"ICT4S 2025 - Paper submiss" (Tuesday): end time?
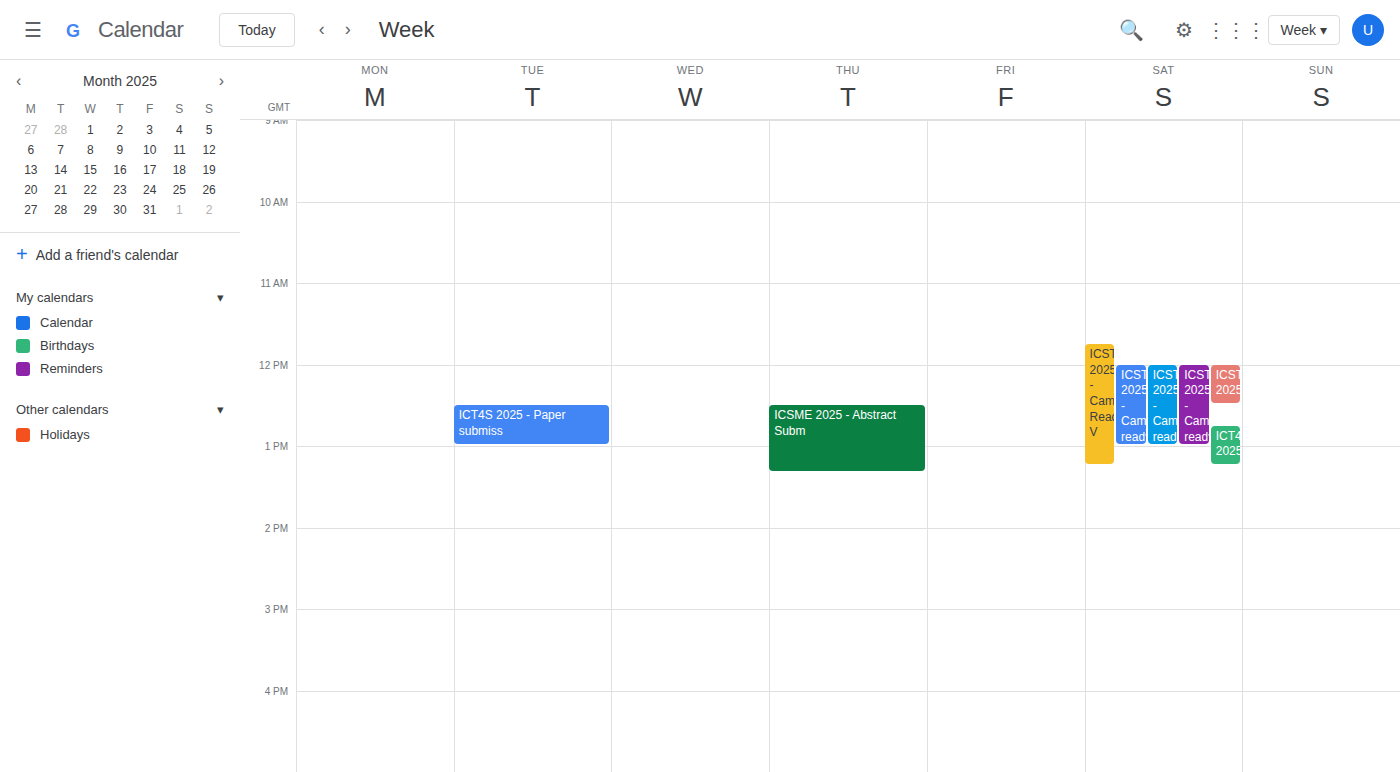
1:00 PM